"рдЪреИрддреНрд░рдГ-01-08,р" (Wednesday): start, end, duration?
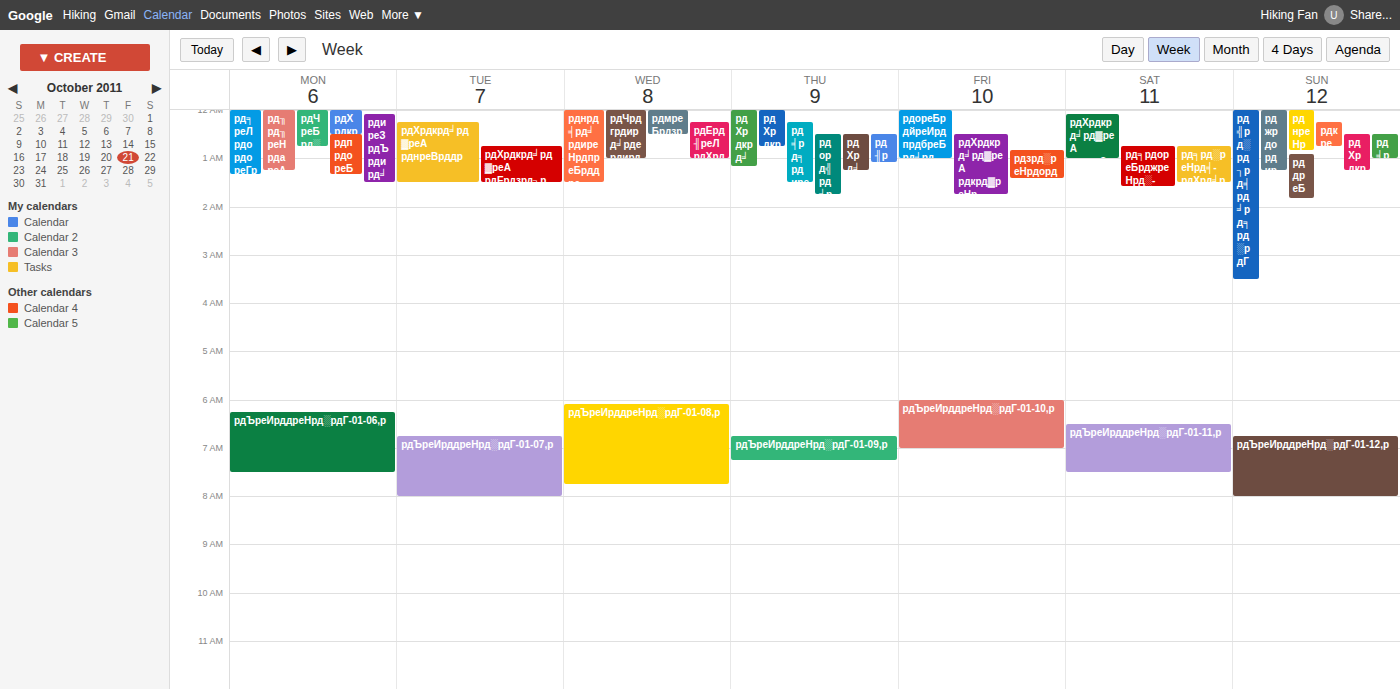
6:05 AM to 7:45 AM, 1 hour 40 minutes